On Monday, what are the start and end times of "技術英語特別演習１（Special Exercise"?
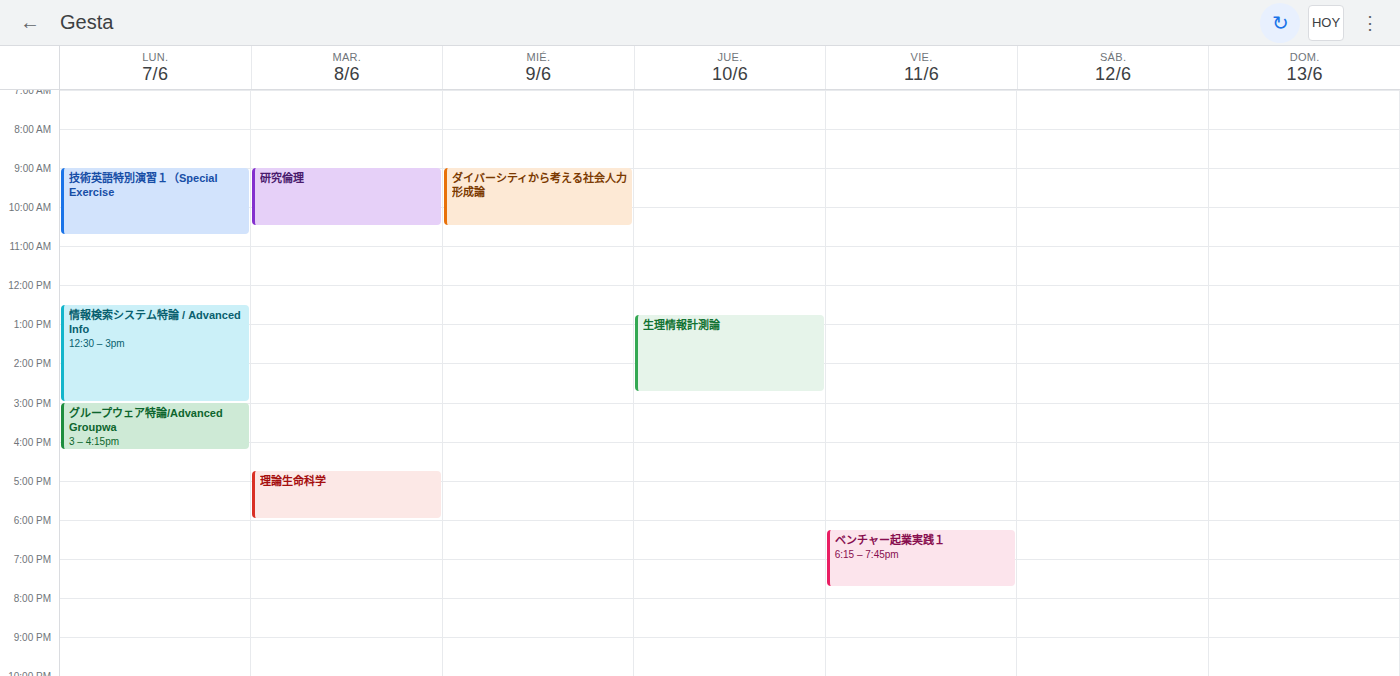
9:00 AM to 10:45 AM